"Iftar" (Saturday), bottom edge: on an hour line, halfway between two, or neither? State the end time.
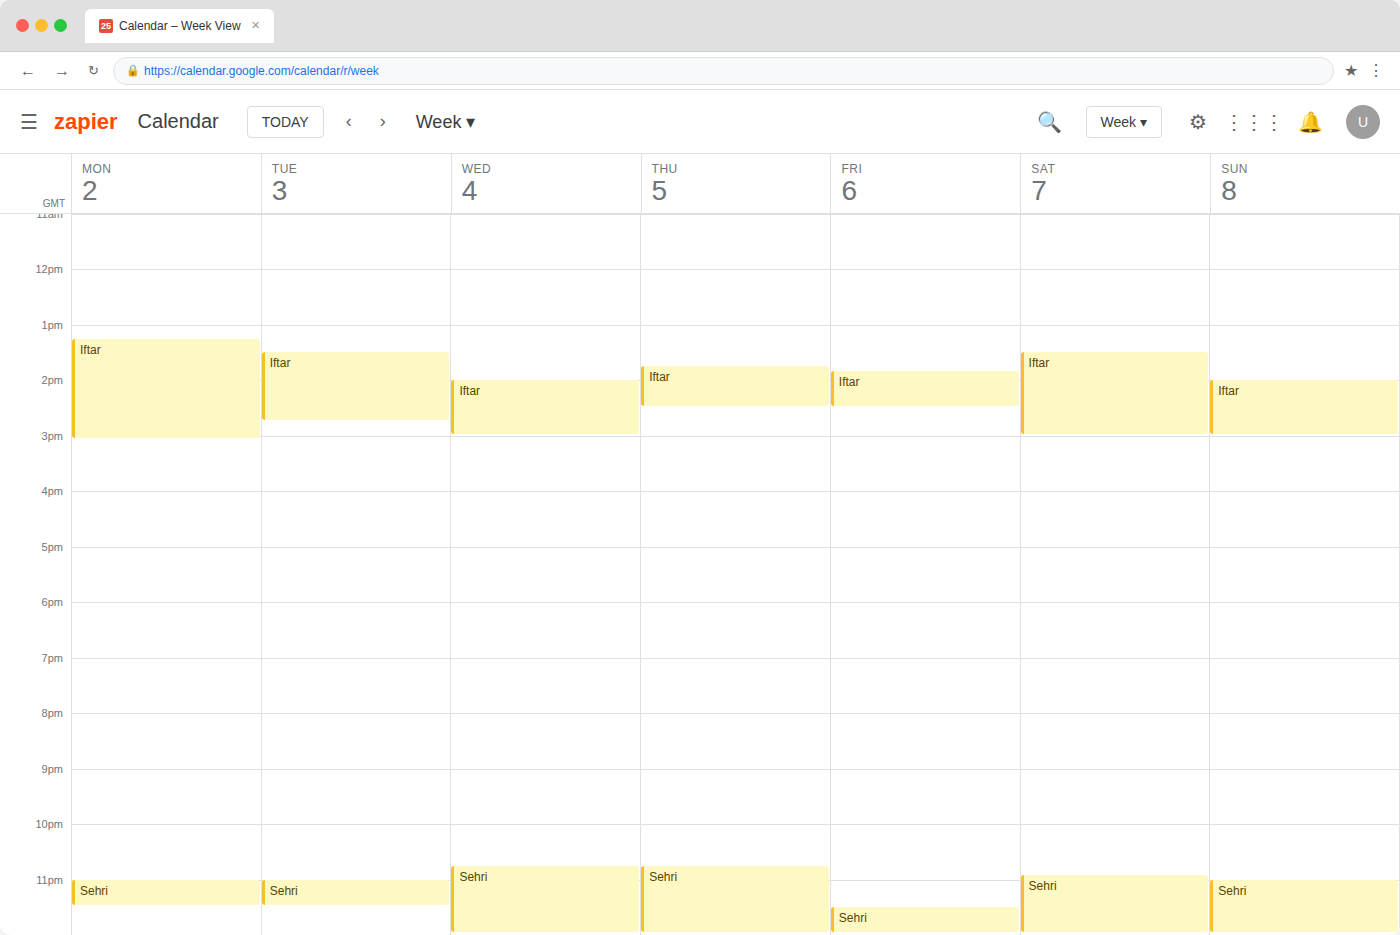
3:00 PM -- exactly on the 3 PM line.